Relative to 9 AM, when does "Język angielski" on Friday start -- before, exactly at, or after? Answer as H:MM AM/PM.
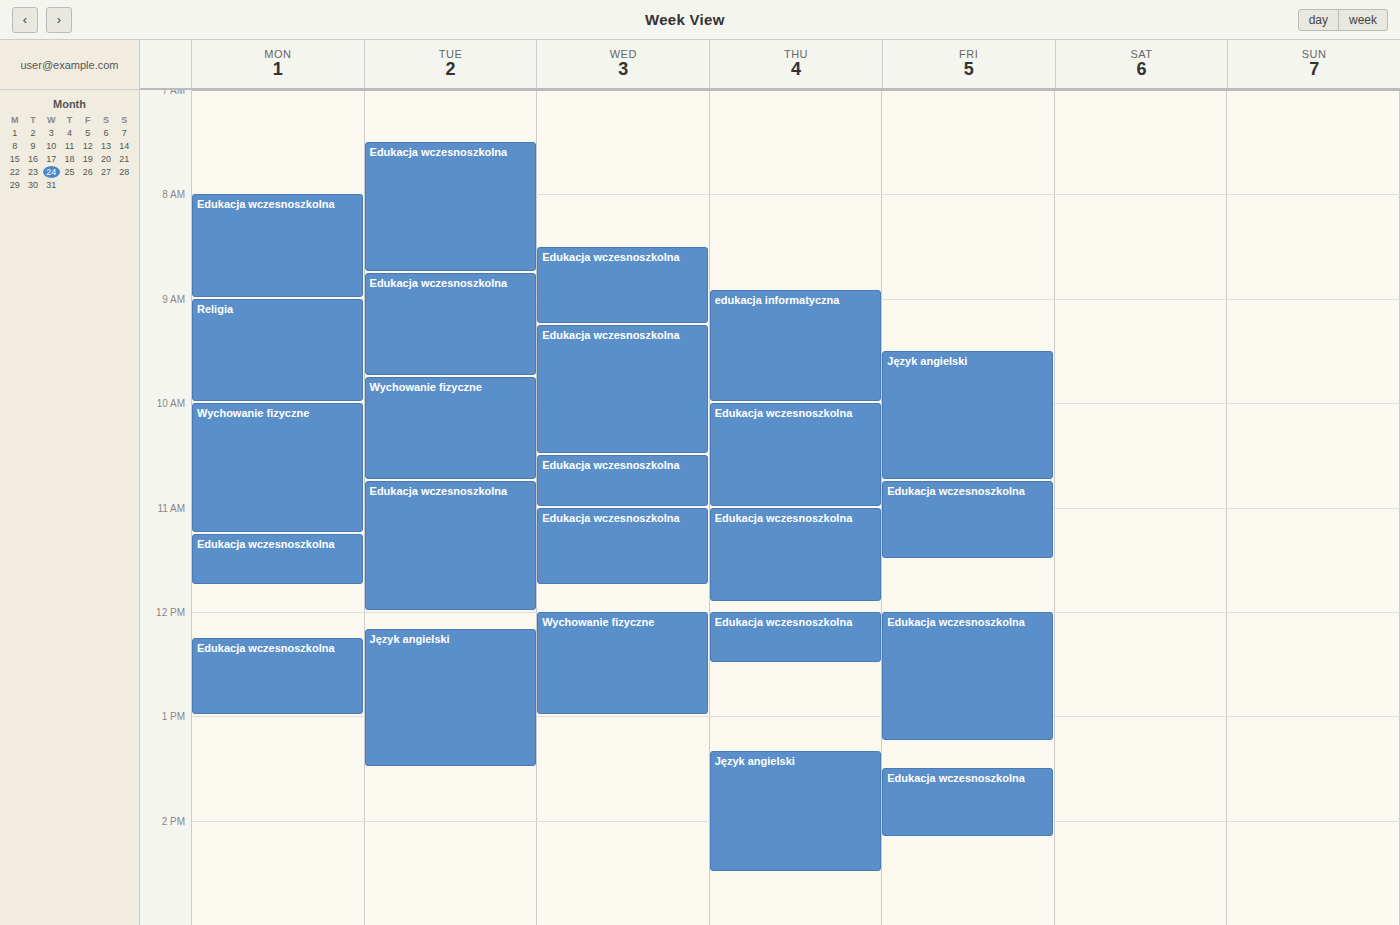
9:30 AM -- after 9 AM, 30 minutes below the 9 AM line.